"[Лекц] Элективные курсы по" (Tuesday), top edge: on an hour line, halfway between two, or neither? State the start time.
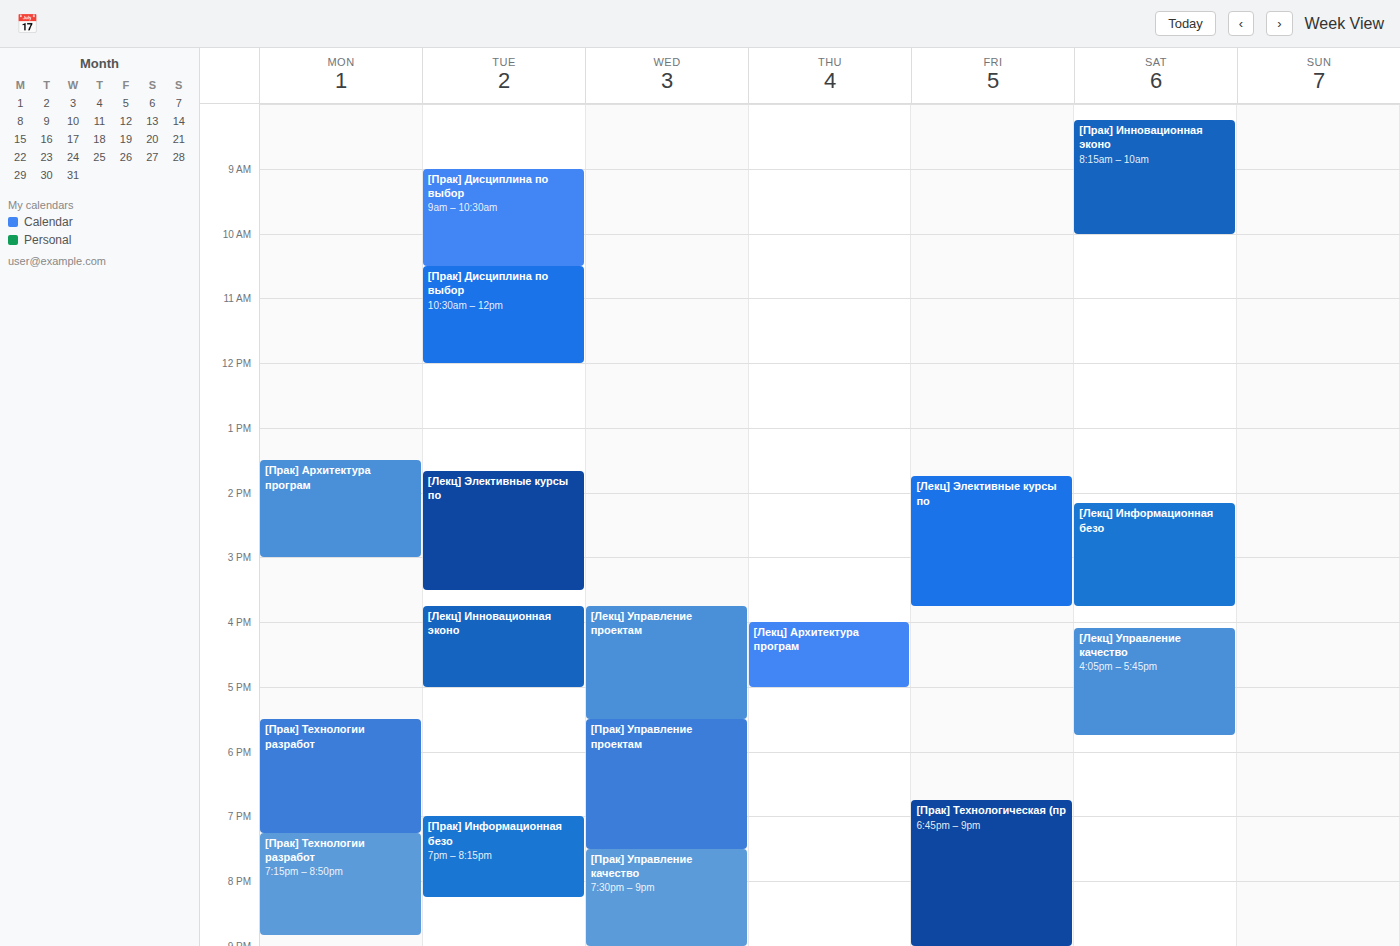
1:40 PM -- neither: 40 minutes below the 1 PM line and 20 minutes above the 2 PM line.